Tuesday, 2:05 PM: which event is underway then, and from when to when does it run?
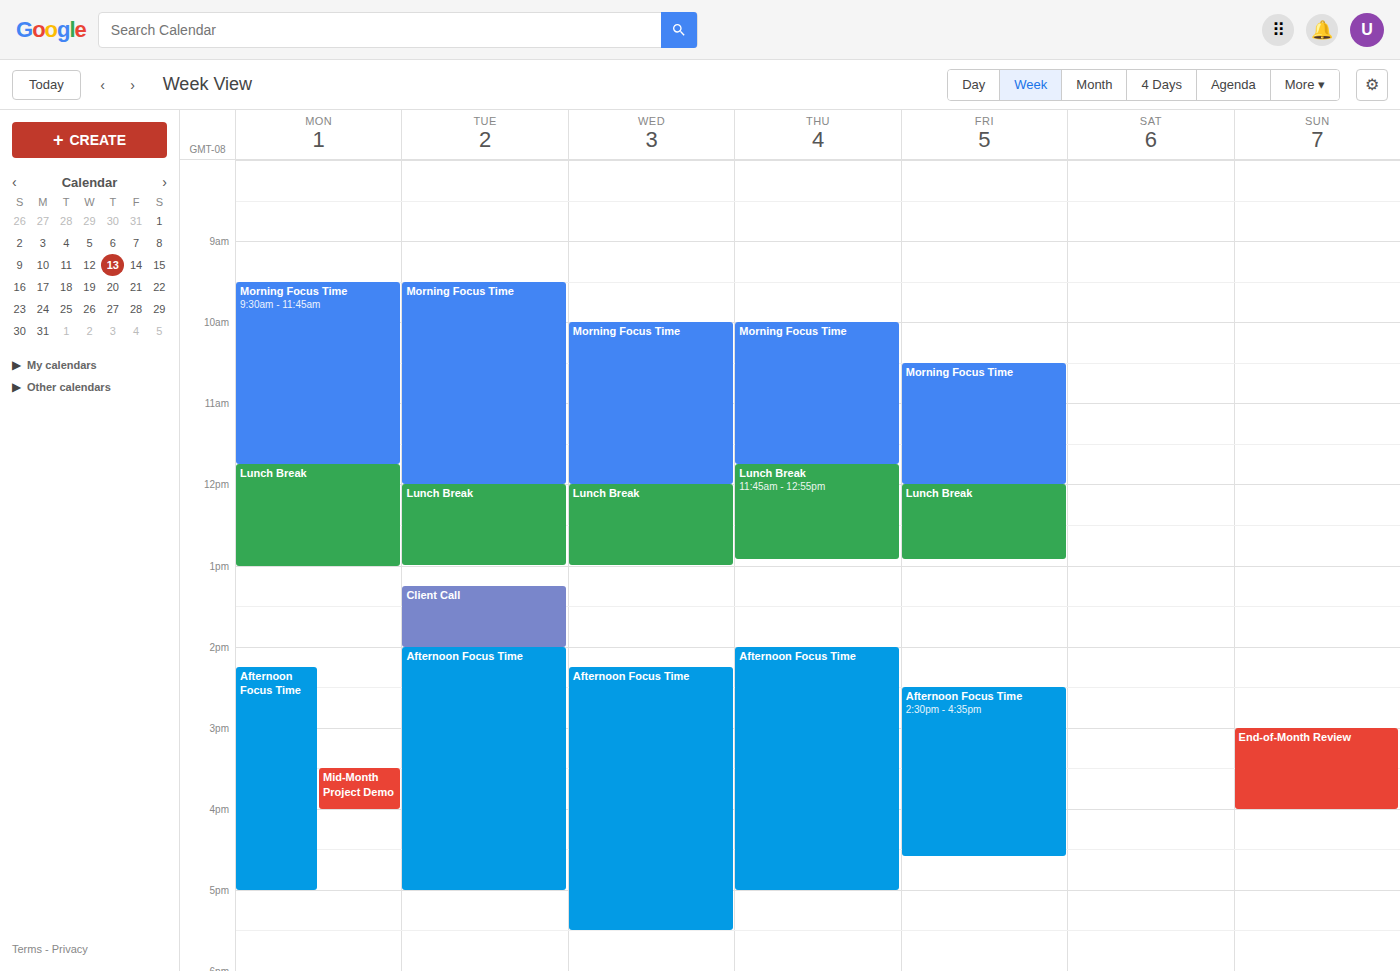
"Afternoon Focus Time", 2:00 PM to 5:00 PM